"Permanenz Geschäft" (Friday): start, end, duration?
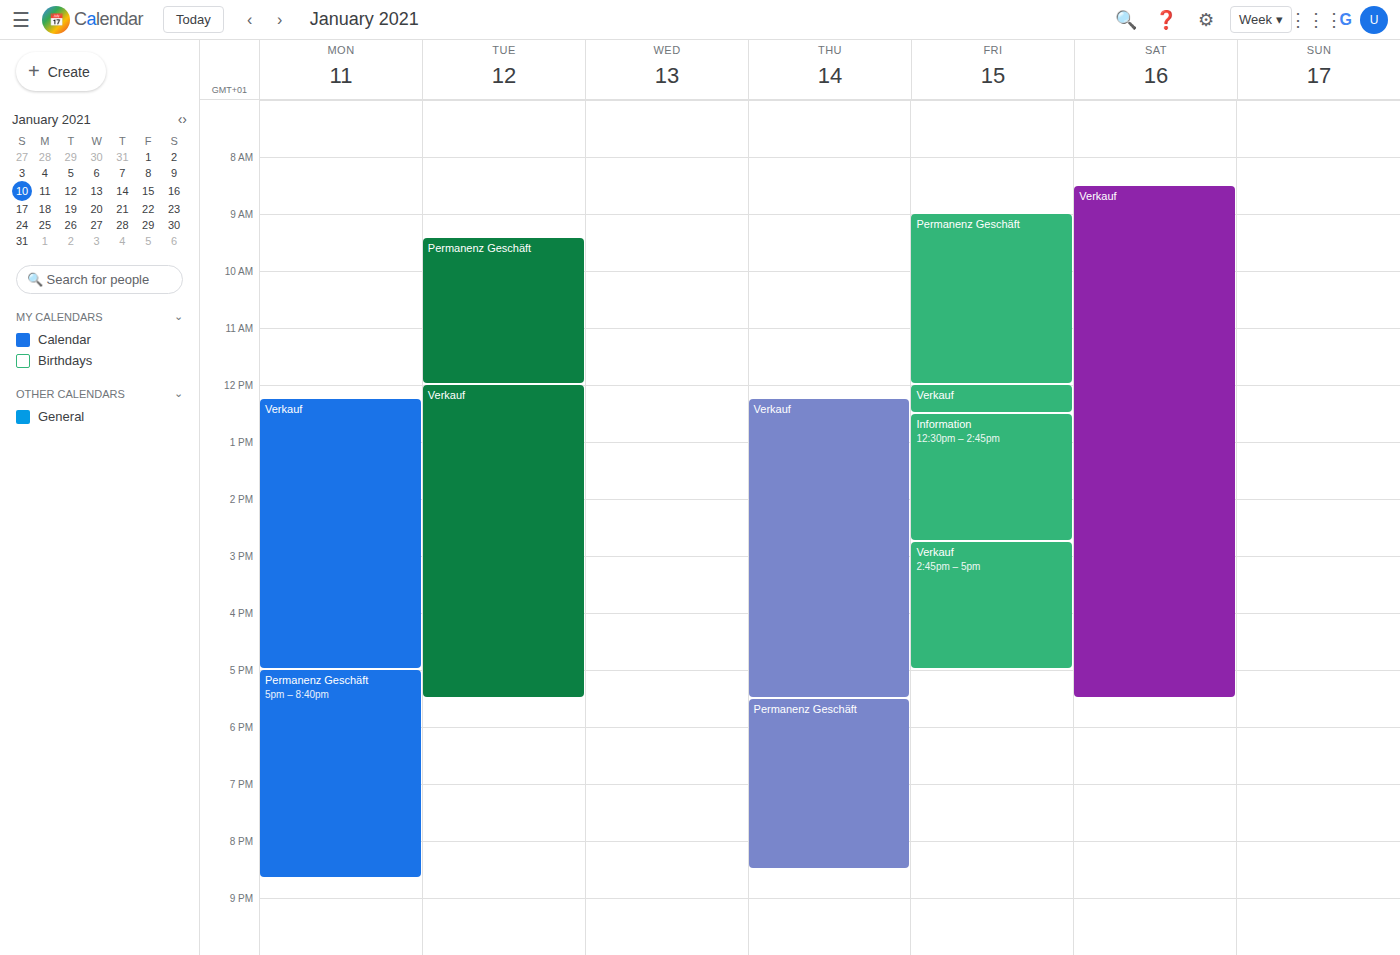
9:00 AM to 12:00 PM, 3 hours